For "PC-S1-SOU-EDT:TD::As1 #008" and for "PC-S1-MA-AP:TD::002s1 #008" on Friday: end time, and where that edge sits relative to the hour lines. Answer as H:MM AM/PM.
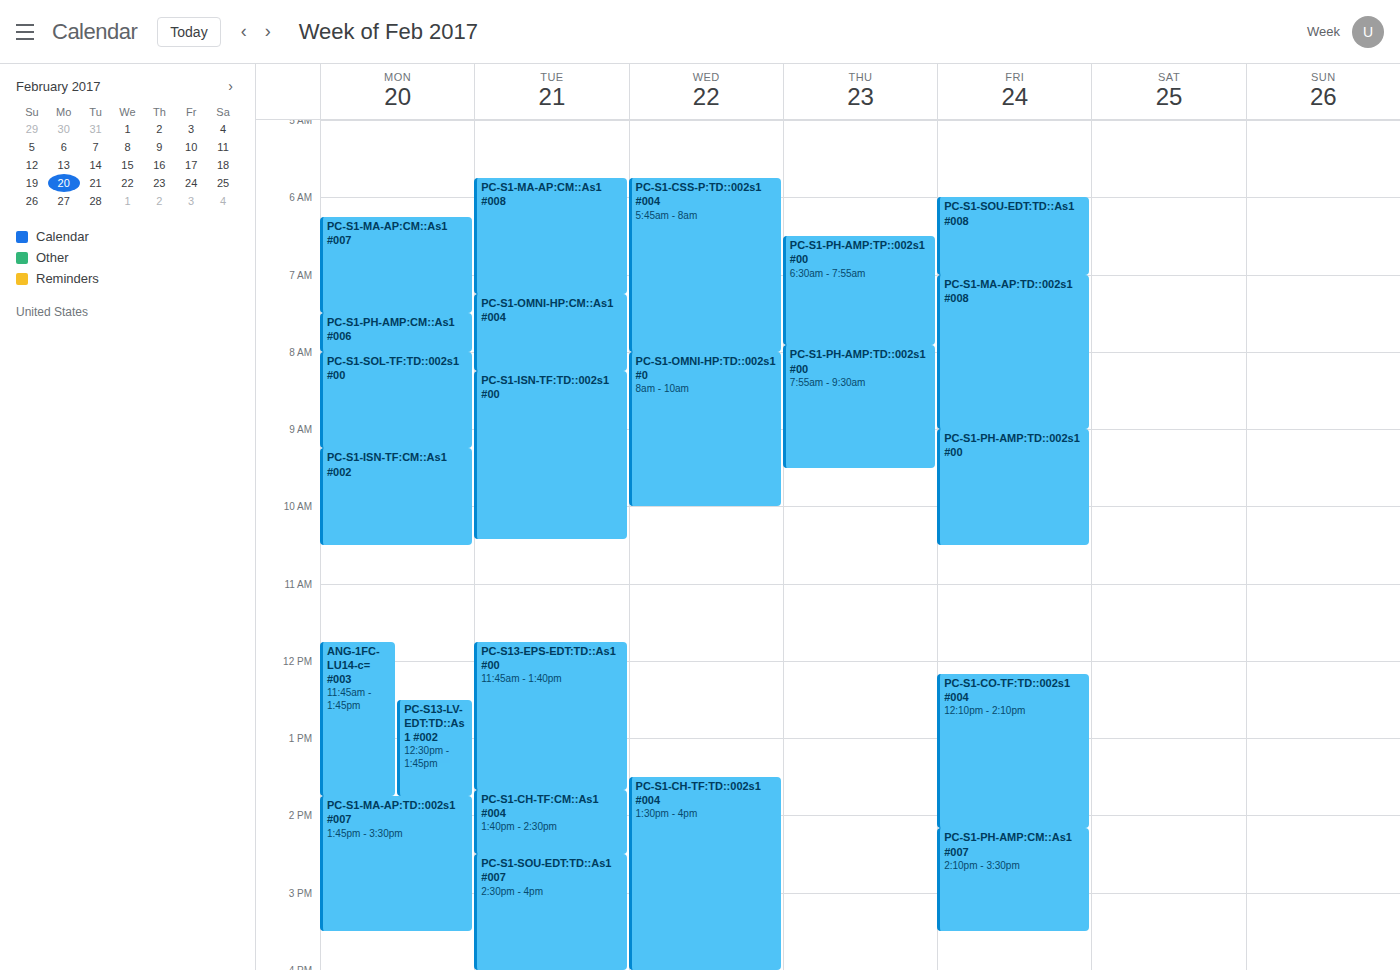
"PC-S1-SOU-EDT:TD::As1 #008": 7:00 AM, exactly on the 7 AM line. "PC-S1-MA-AP:TD::002s1 #008": 9:00 AM, exactly on the 9 AM line.